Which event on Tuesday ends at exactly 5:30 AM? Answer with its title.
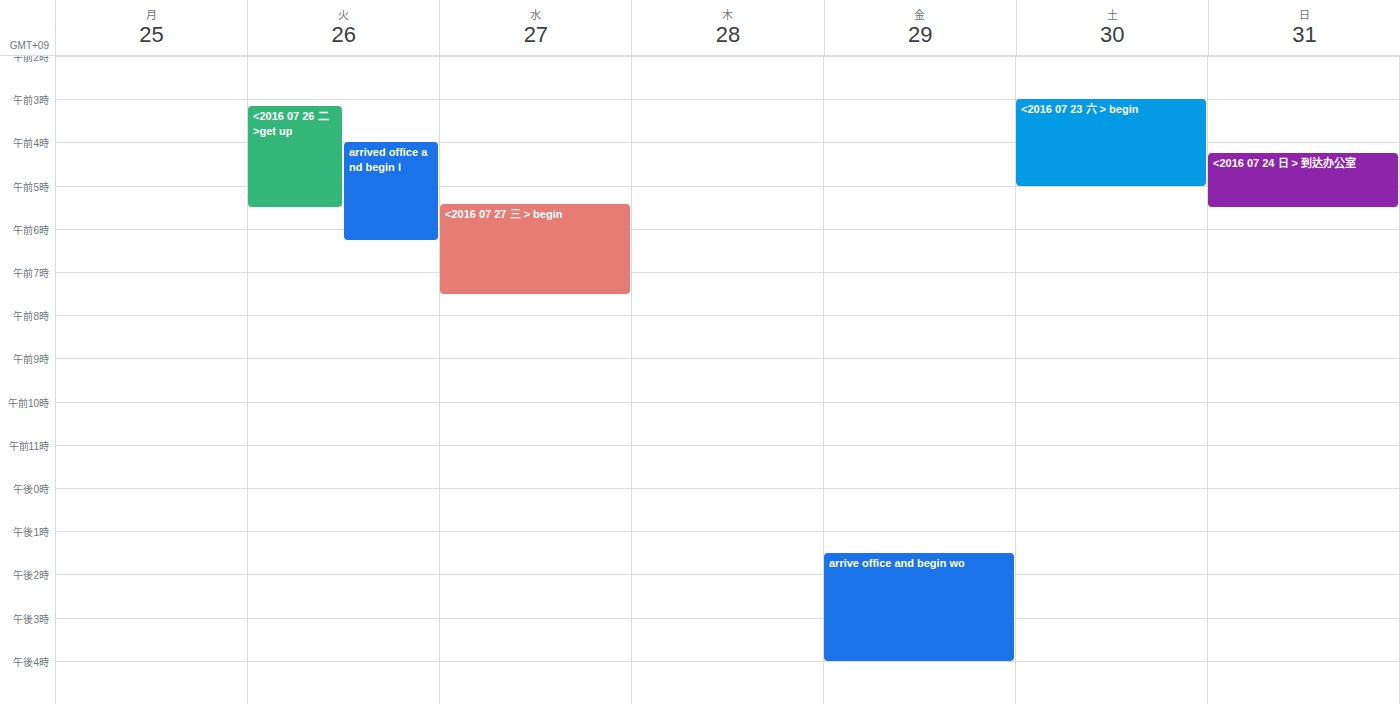
"<2016 07 26 二 >get up"